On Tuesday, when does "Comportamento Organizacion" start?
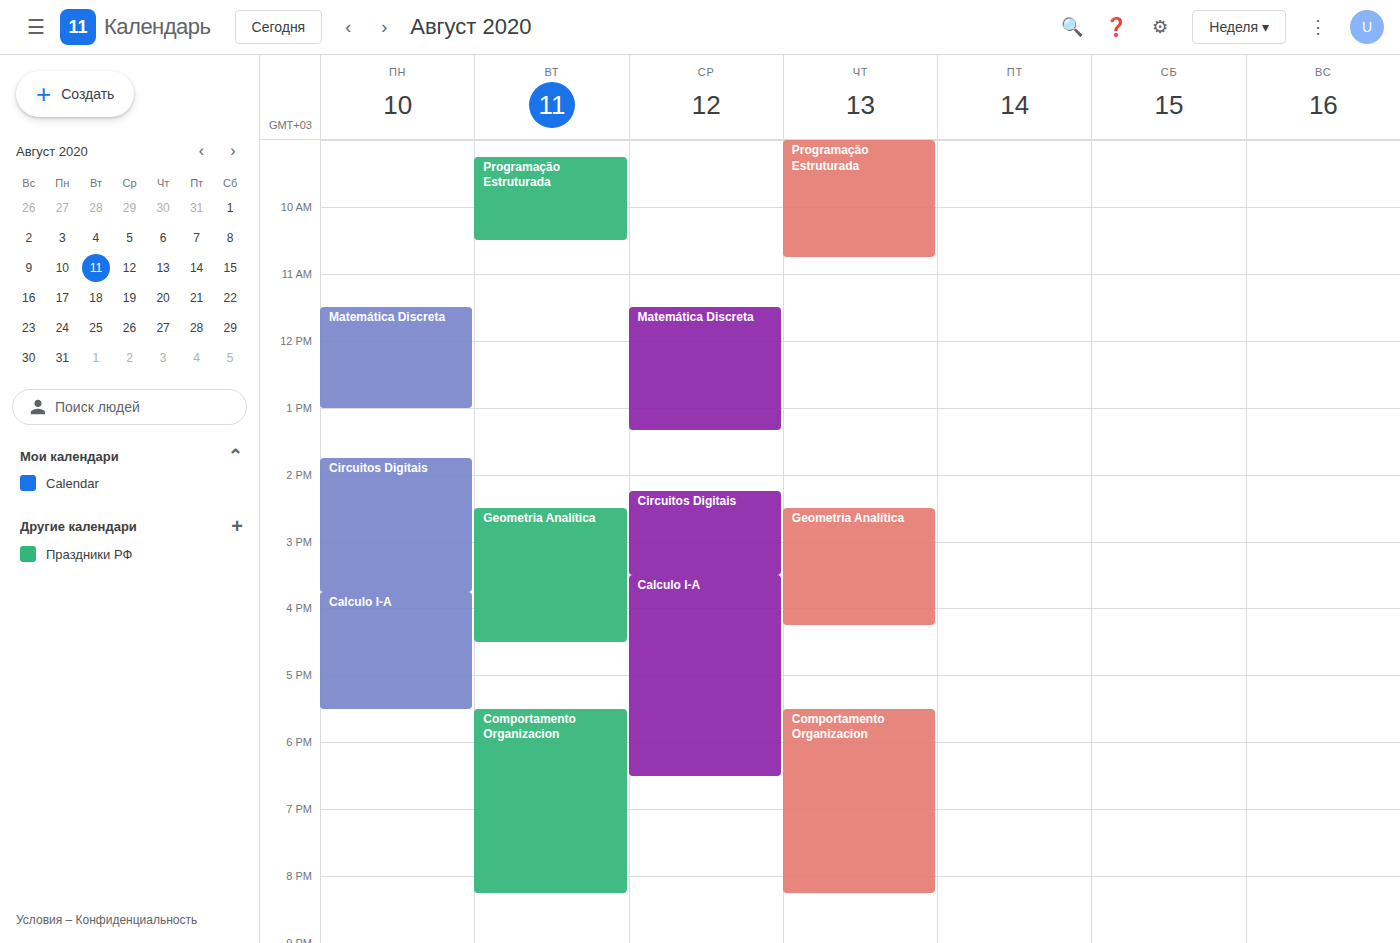
5:30 PM